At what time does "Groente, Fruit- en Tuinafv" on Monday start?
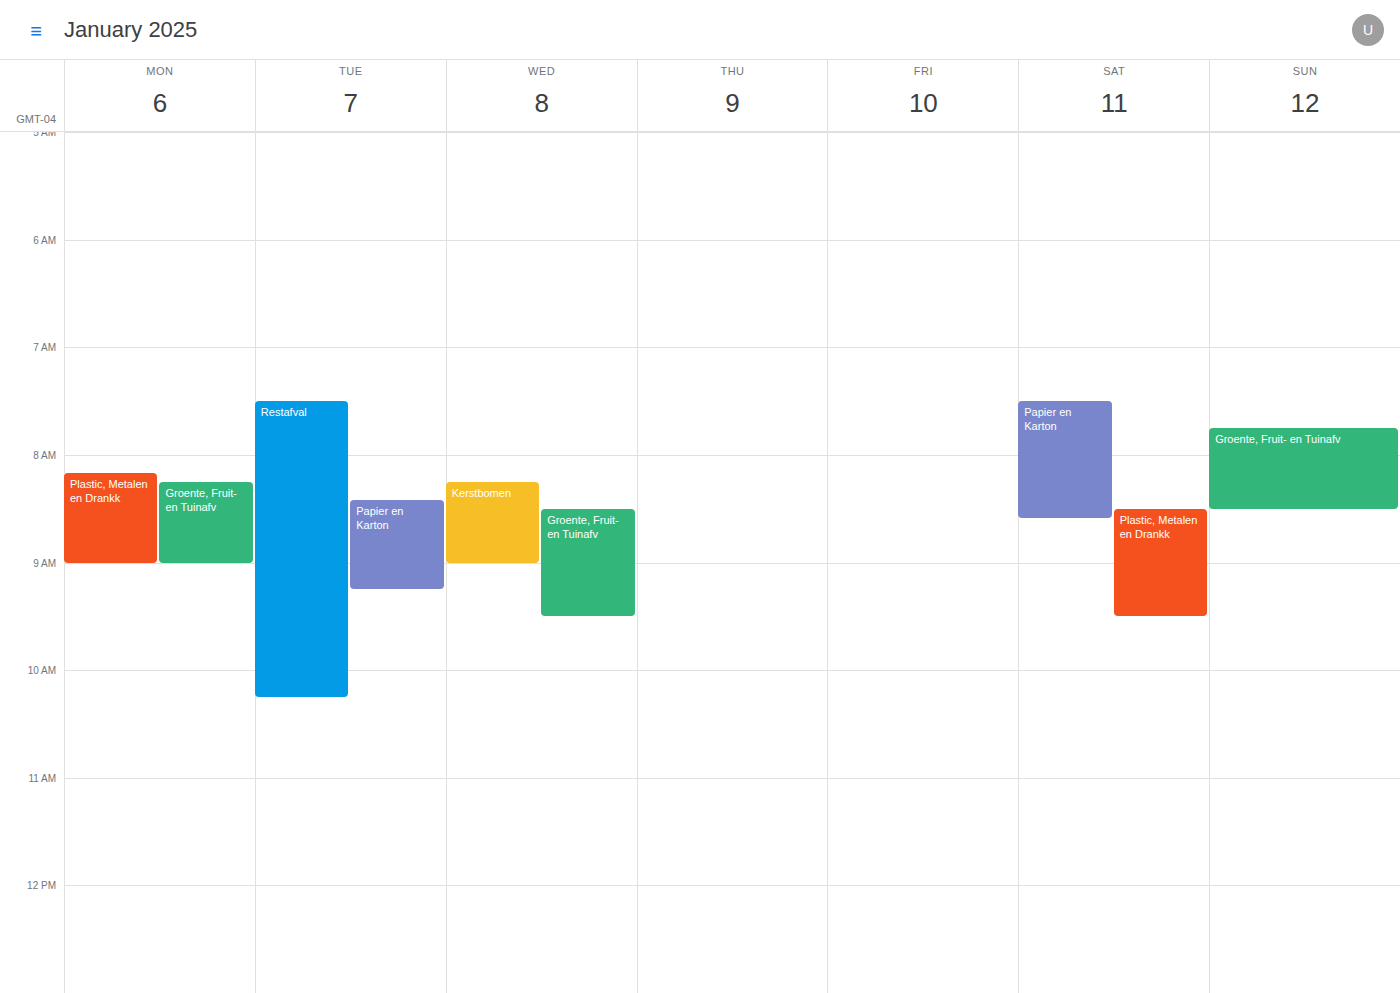
8:15 AM